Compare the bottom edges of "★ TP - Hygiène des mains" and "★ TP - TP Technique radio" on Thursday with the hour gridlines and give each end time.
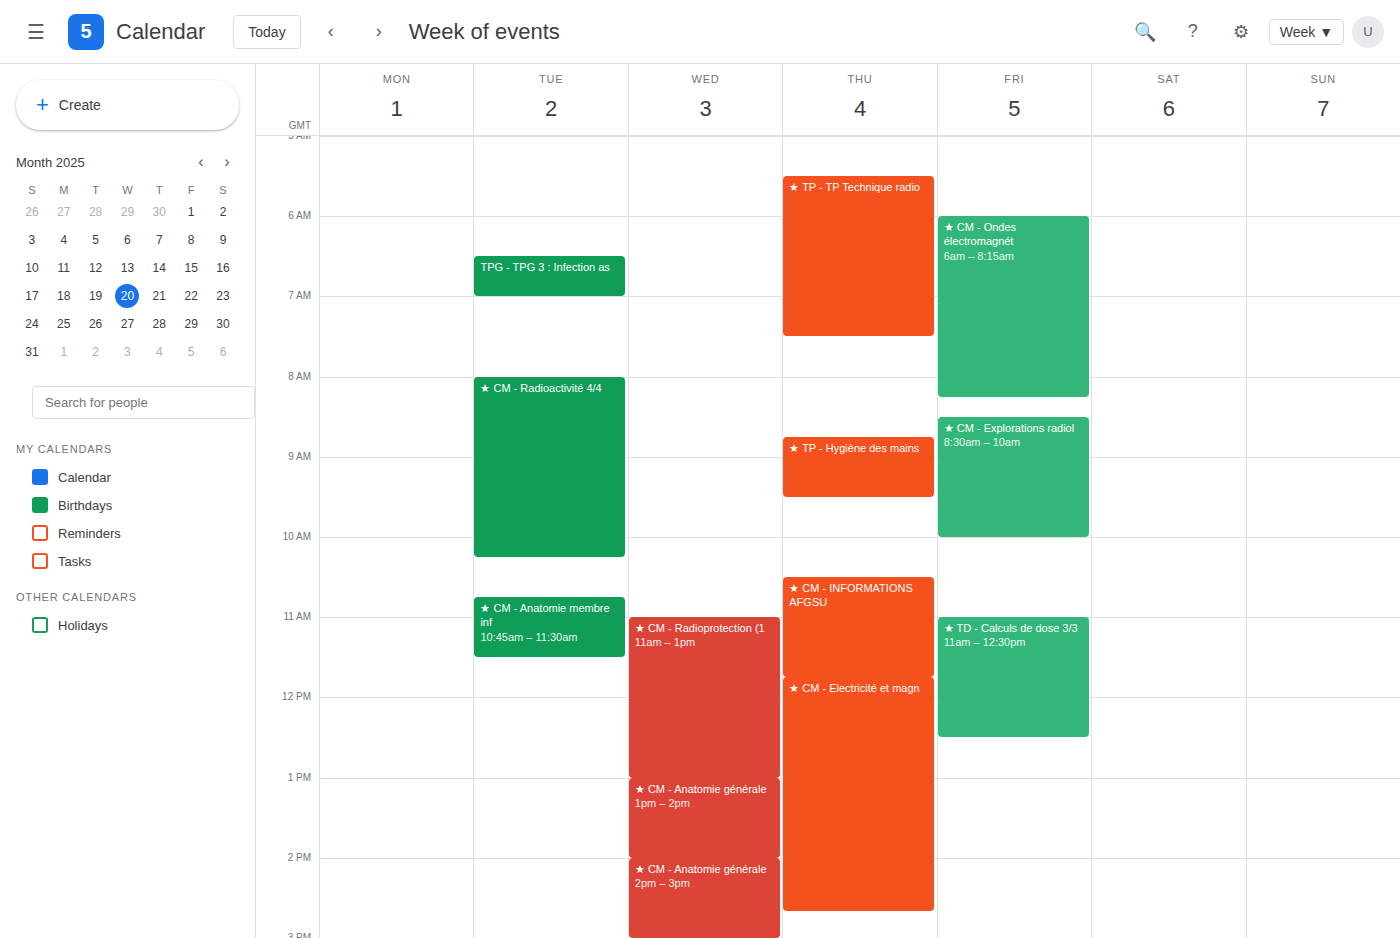
"★ TP - Hygiène des mains": 9:30 AM, halfway between the 9 AM and 10 AM lines. "★ TP - TP Technique radio": 7:30 AM, halfway between the 7 AM and 8 AM lines.